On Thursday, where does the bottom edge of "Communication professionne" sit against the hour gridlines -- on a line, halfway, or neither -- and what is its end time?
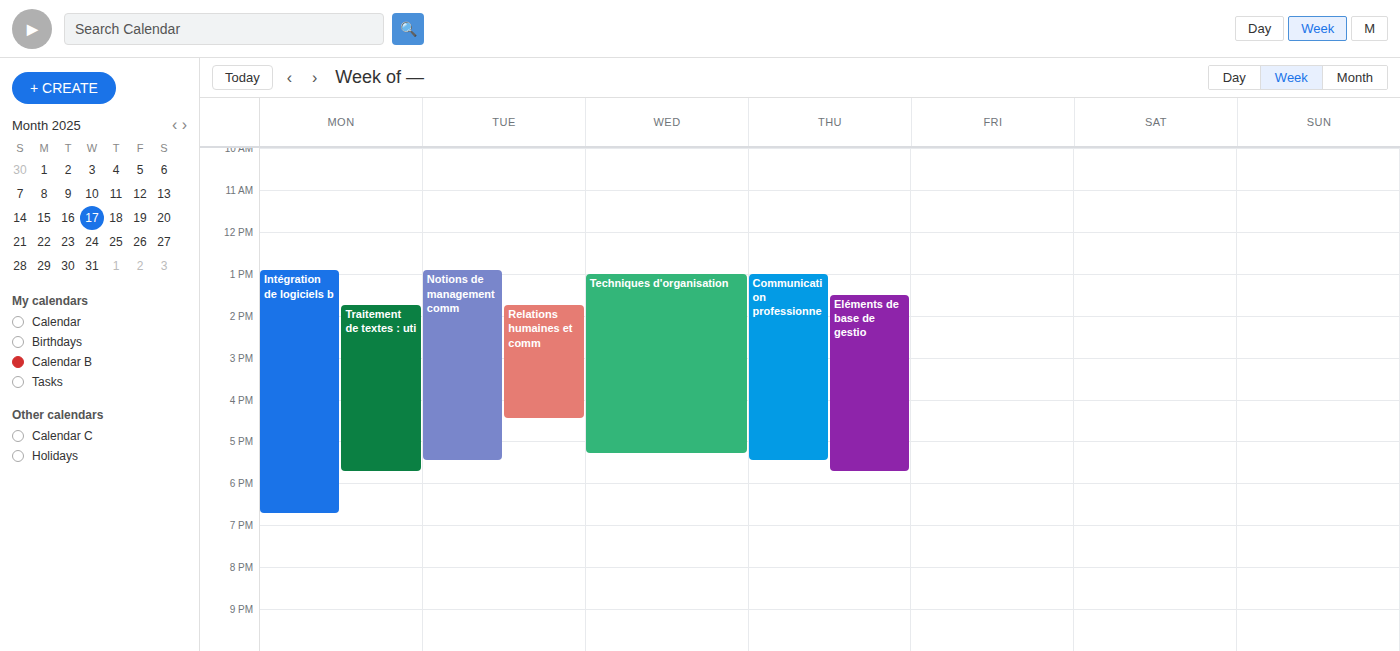
5:30 PM -- halfway between the 5 PM and 6 PM lines.